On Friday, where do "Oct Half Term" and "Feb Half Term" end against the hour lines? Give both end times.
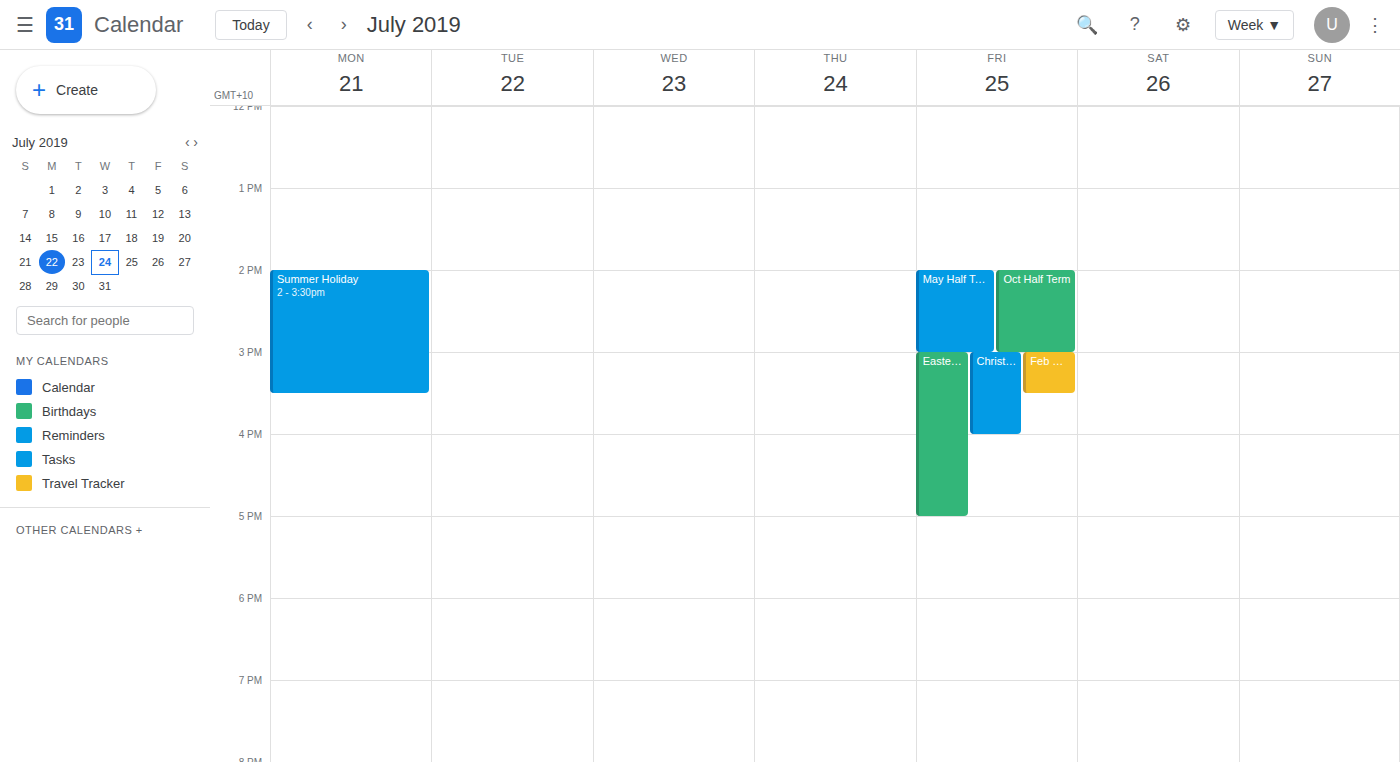
"Oct Half Term": 3:00 PM, exactly on the 3 PM line. "Feb Half Term": 3:30 PM, halfway between the 3 PM and 4 PM lines.